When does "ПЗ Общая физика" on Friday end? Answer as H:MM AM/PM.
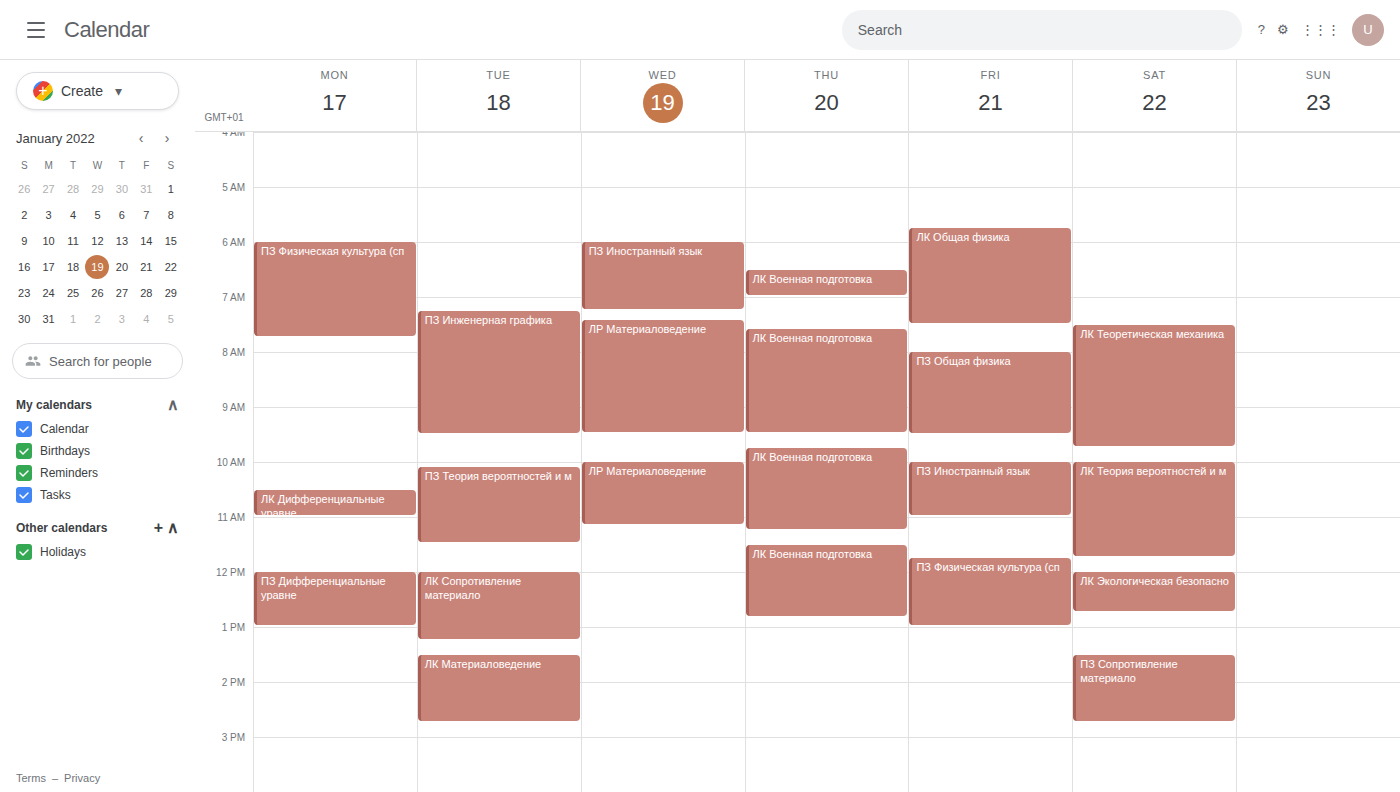
9:30 AM